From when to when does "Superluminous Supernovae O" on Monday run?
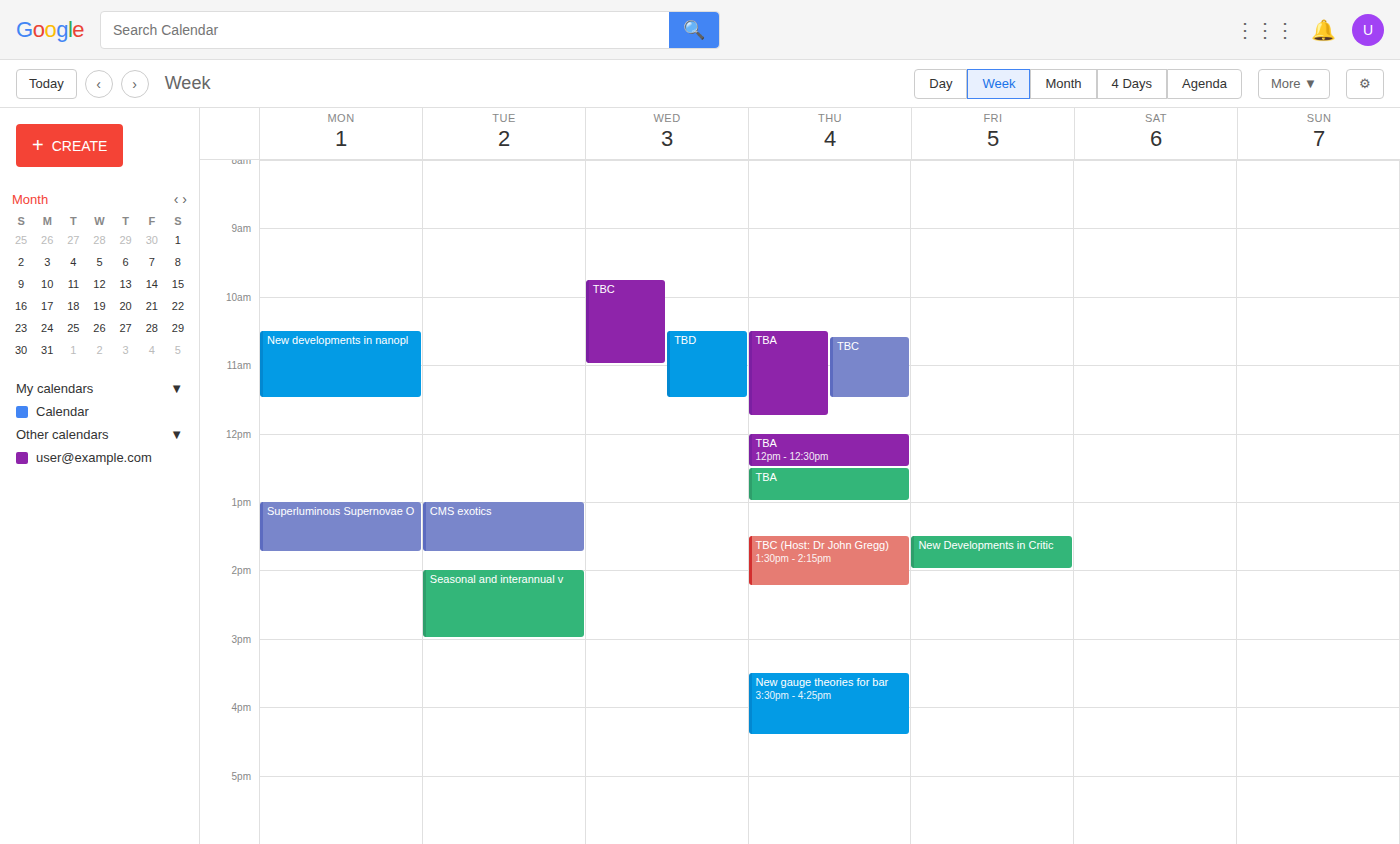
13:00 to 13:45